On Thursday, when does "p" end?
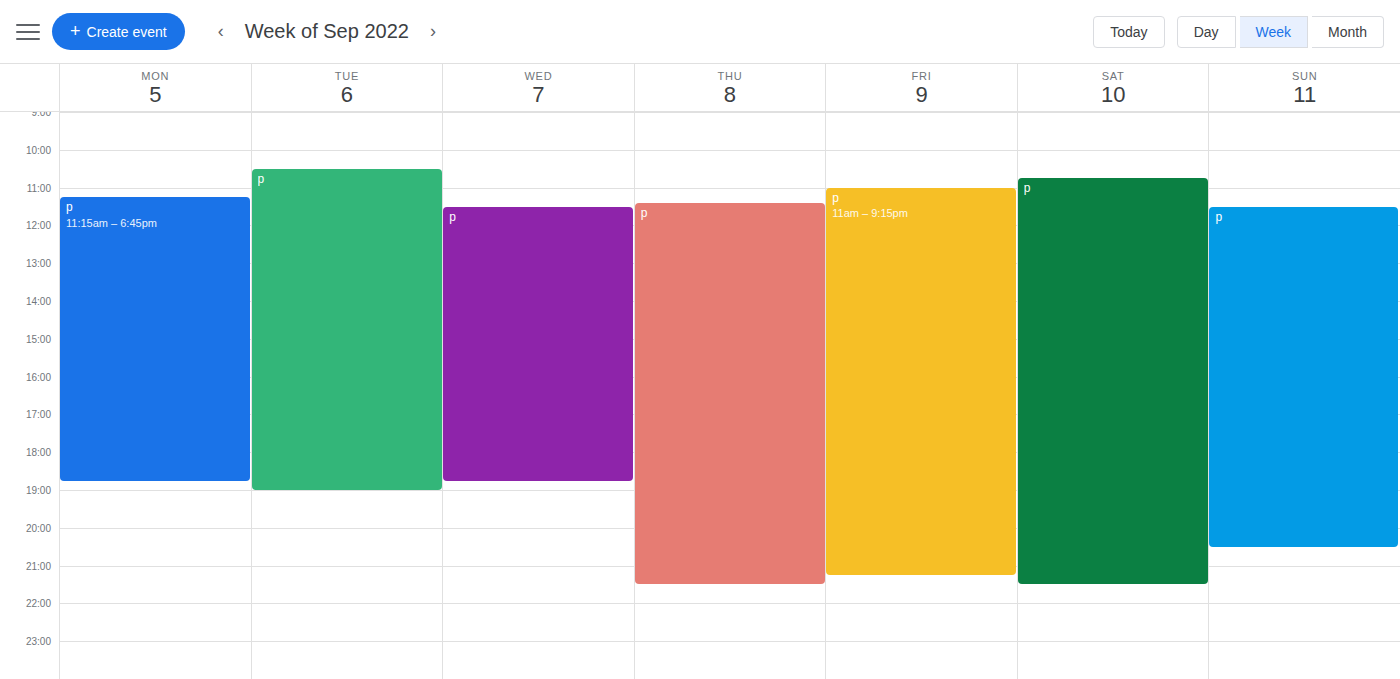
9:30 PM